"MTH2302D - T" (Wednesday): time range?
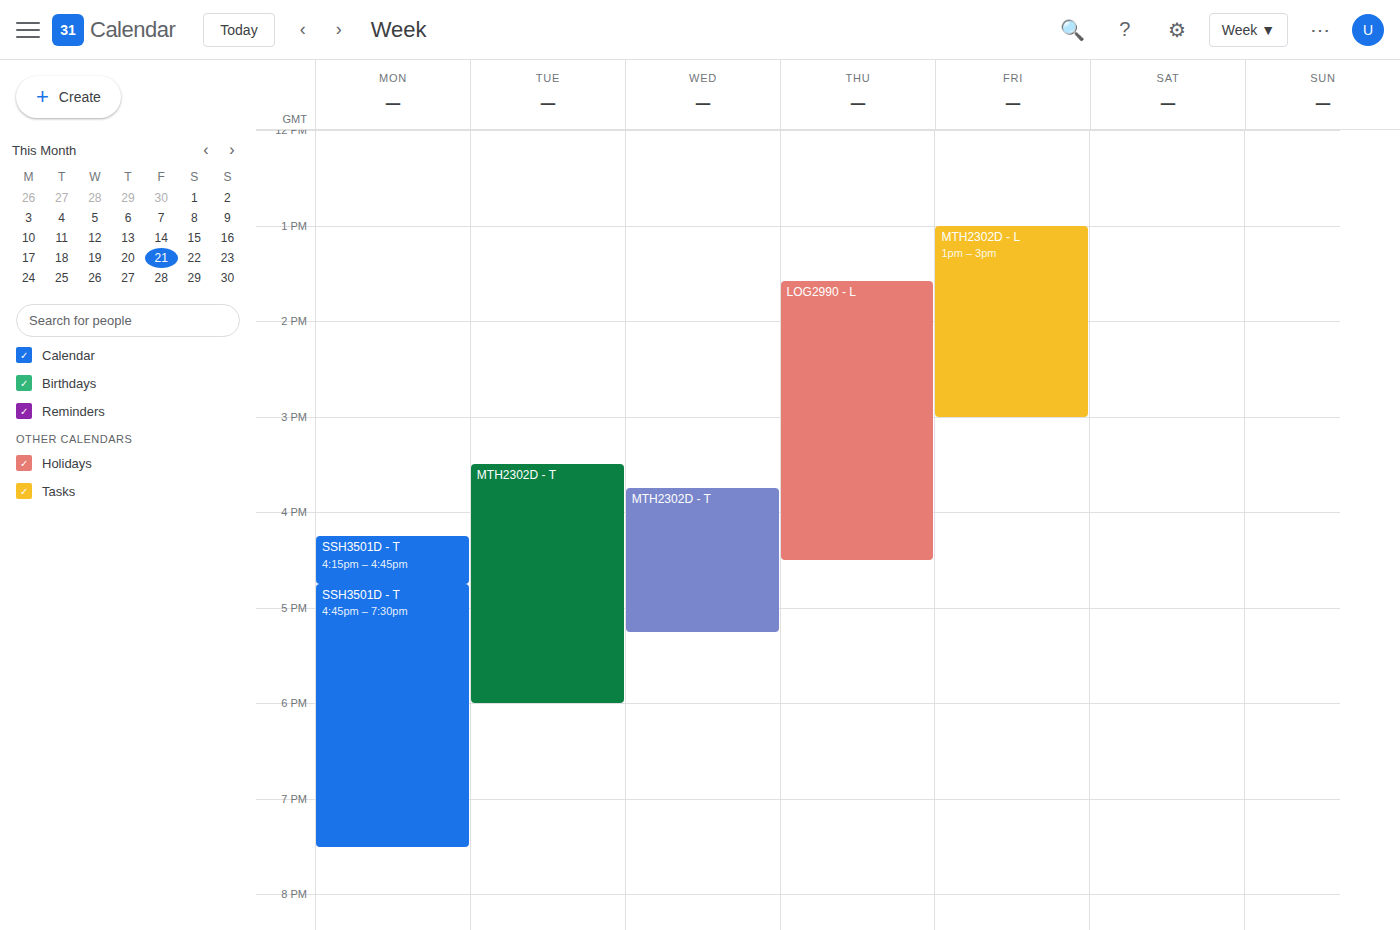
3:45 PM to 5:15 PM